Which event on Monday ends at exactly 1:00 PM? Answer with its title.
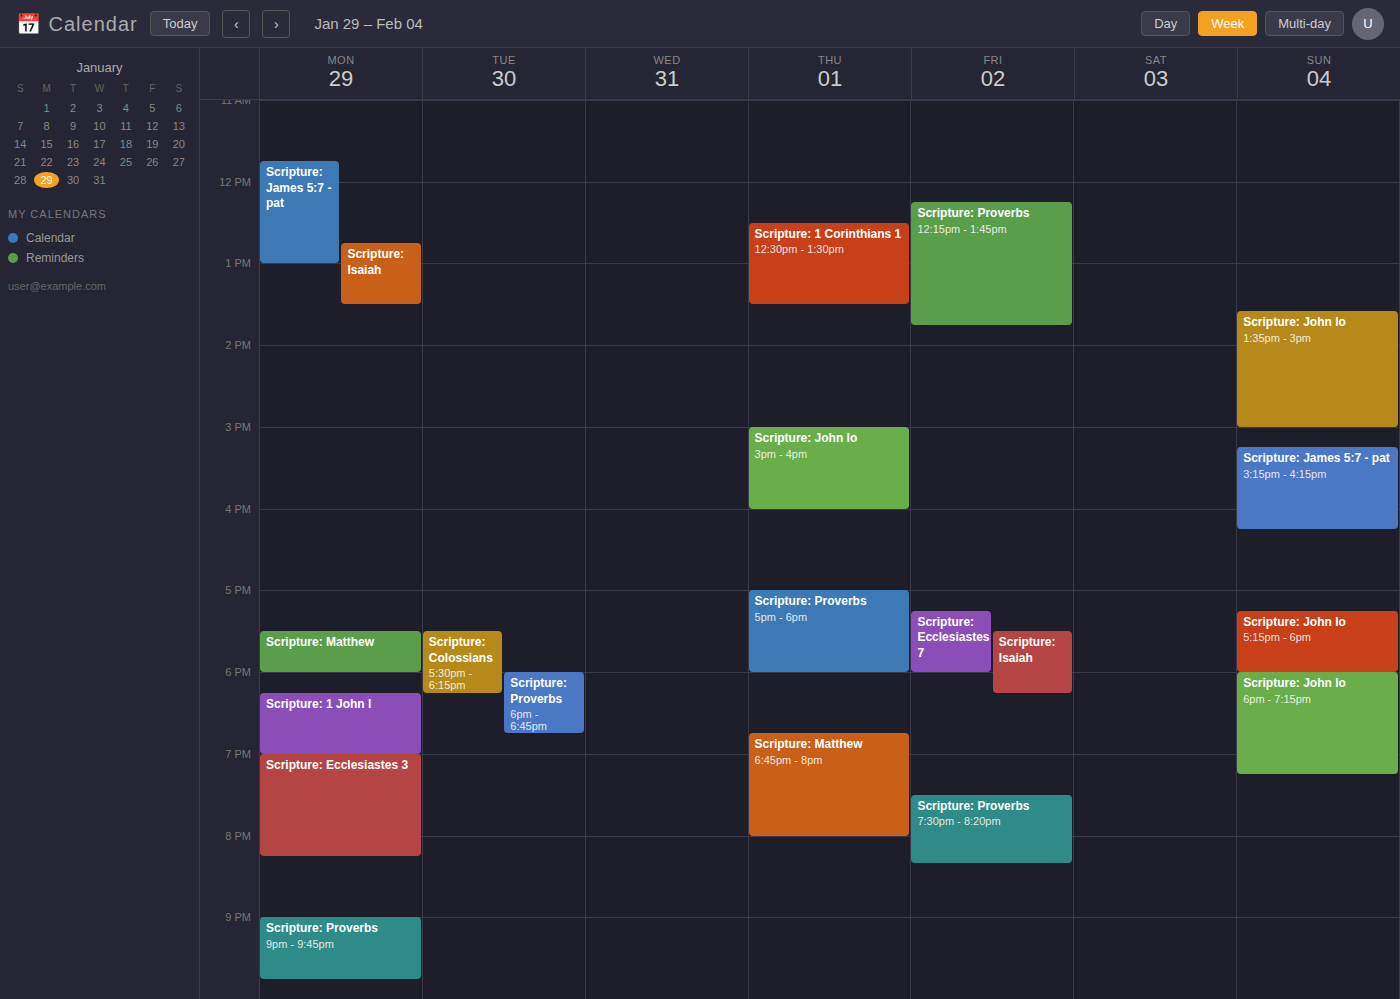
"Scripture: James 5:7 - pat"